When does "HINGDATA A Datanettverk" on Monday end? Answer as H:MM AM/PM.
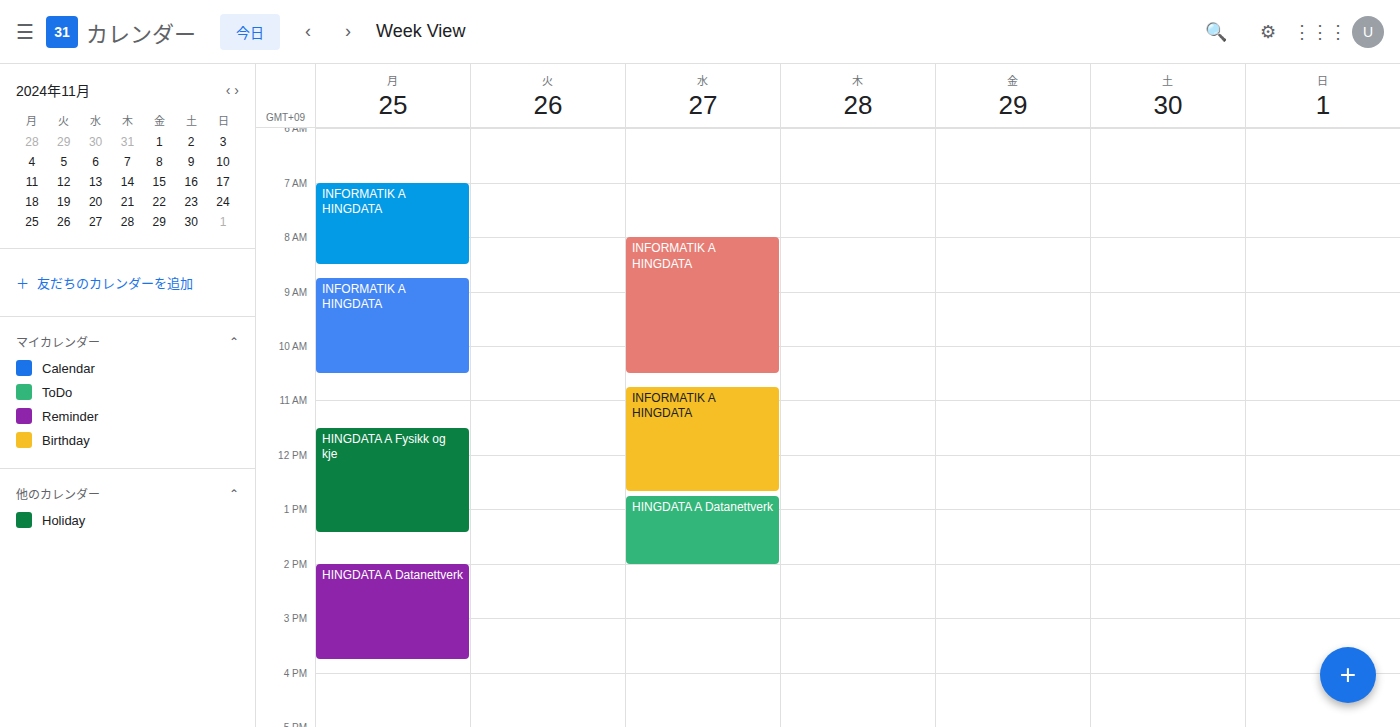
3:45 PM